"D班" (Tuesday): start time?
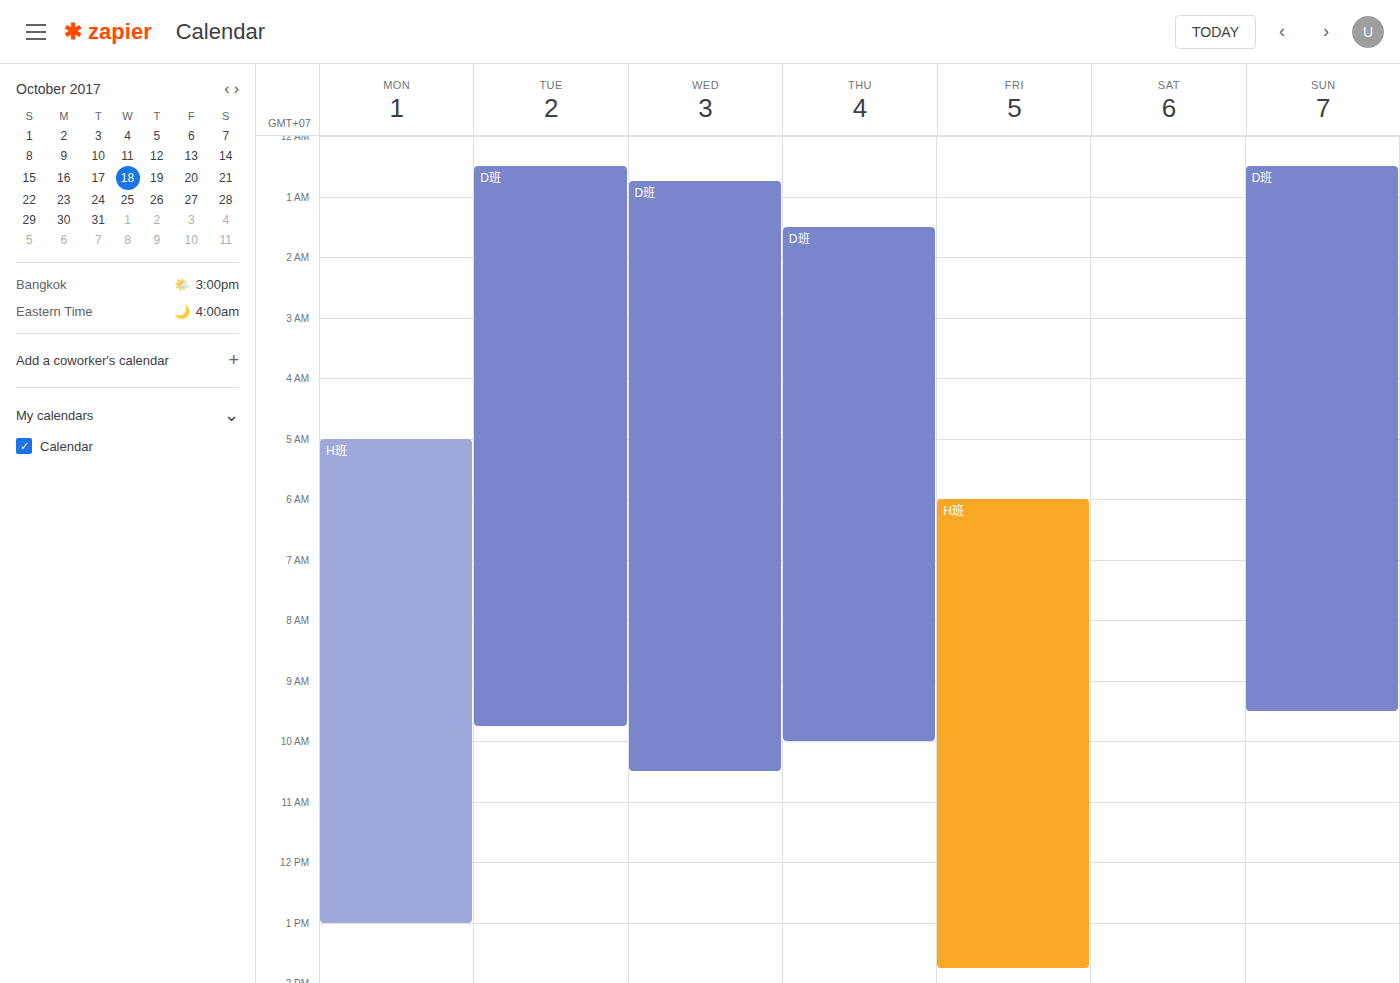
12:30 AM